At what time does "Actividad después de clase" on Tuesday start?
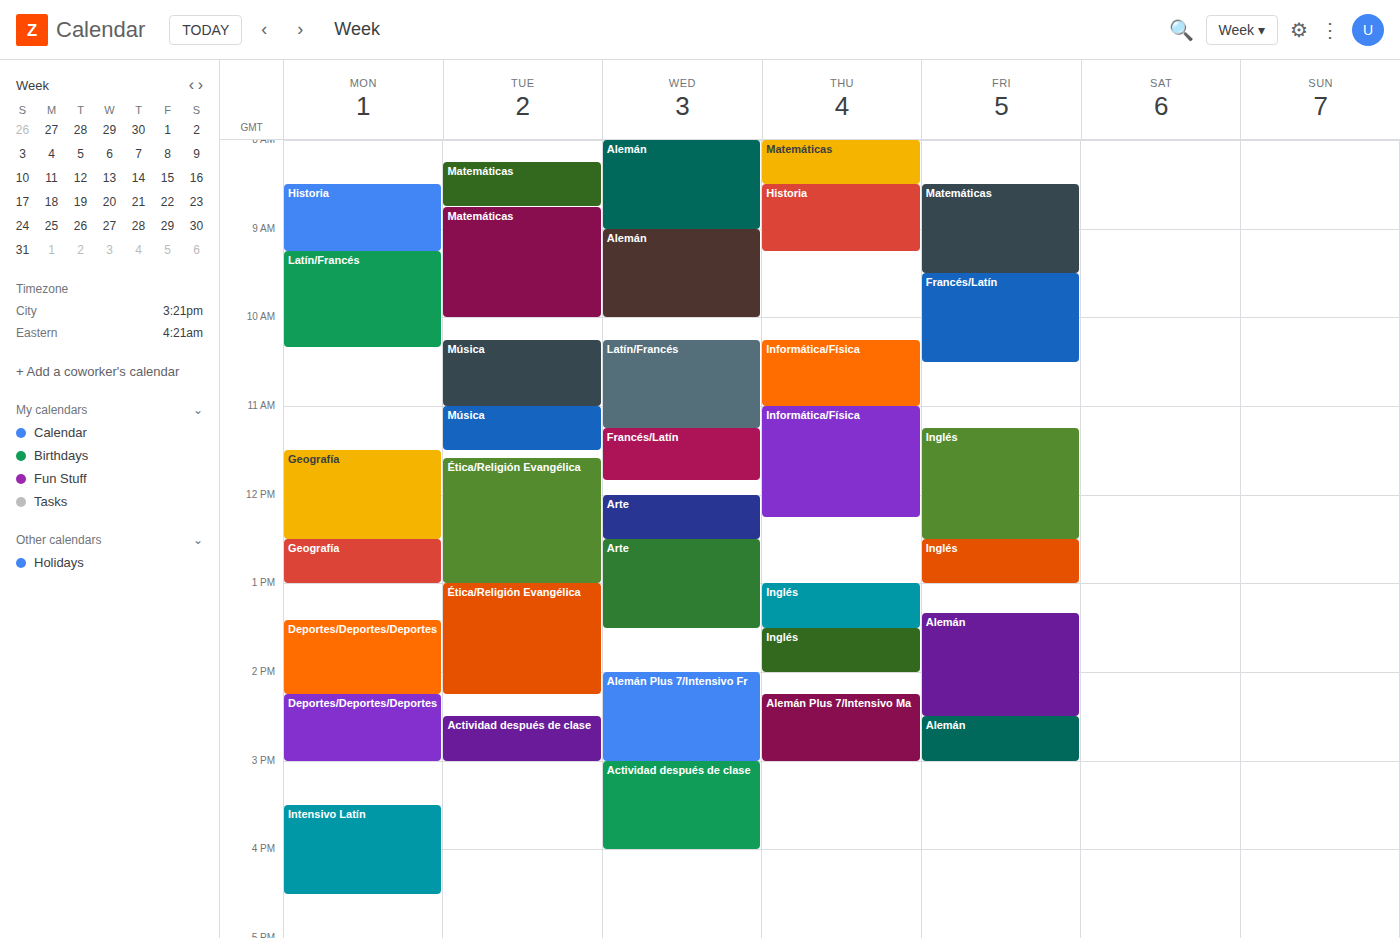
14:30